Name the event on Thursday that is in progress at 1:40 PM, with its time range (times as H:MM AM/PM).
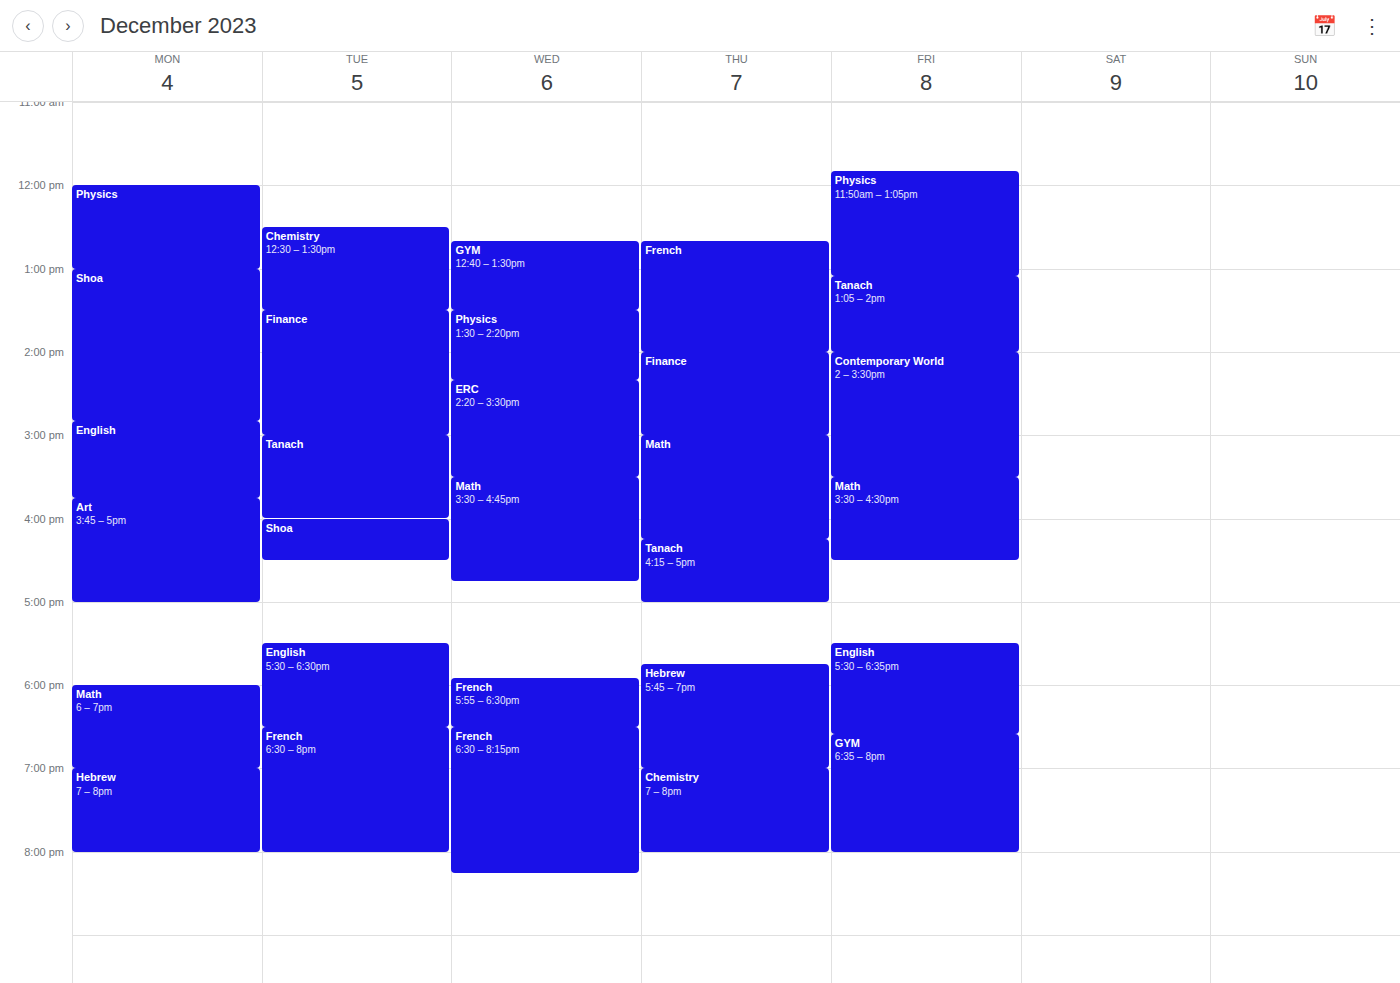
"French", 12:40 PM to 2:00 PM